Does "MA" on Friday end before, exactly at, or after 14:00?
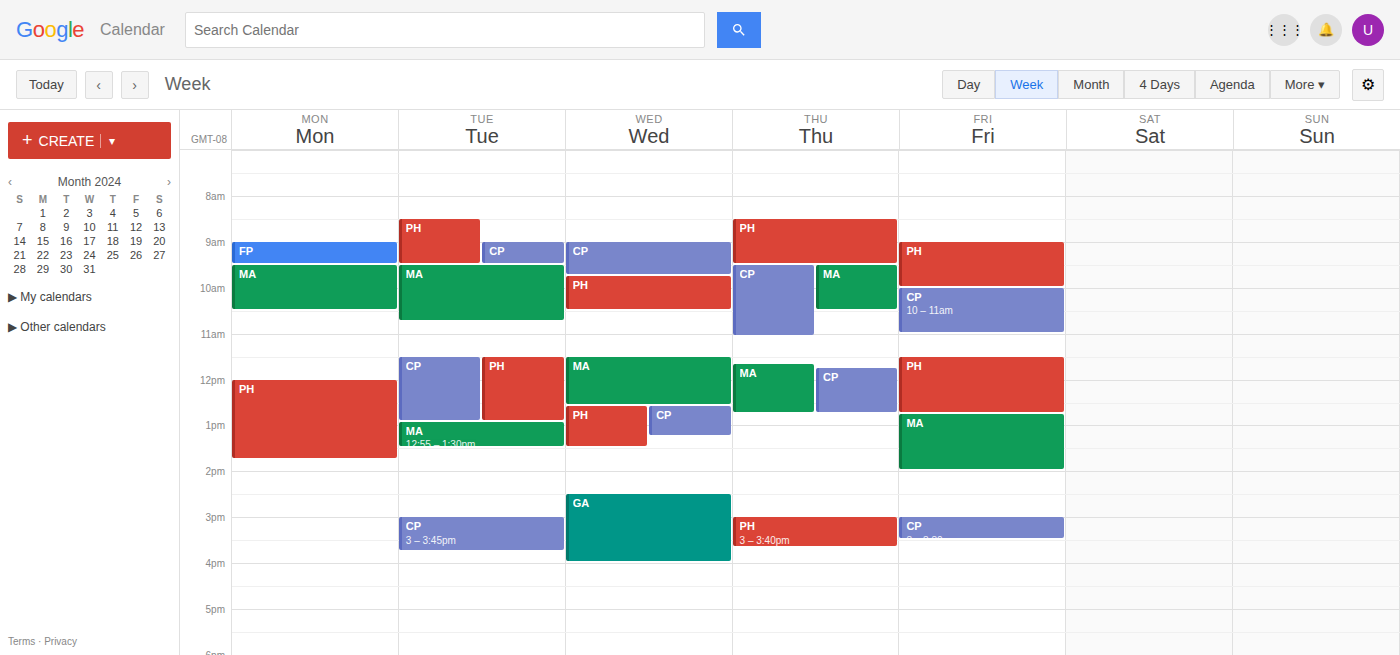
14:00 -- exactly at 14:00, on the 14:00 line.